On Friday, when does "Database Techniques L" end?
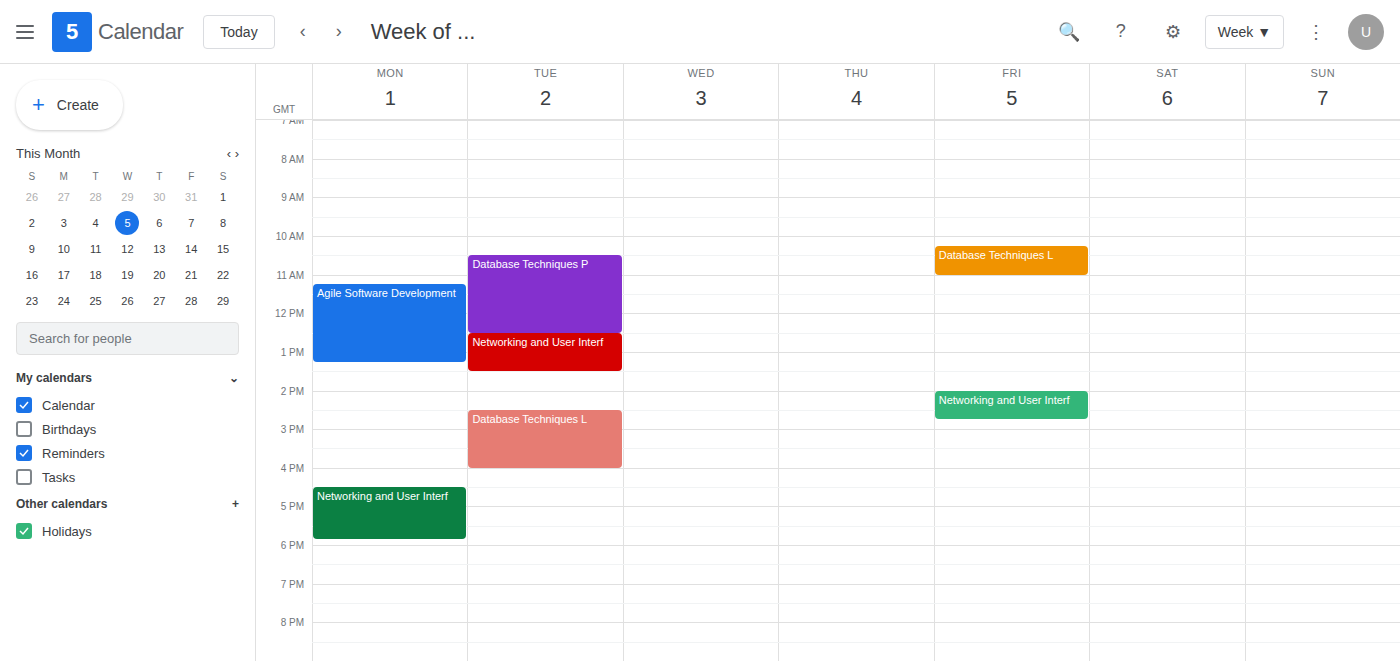
11:00